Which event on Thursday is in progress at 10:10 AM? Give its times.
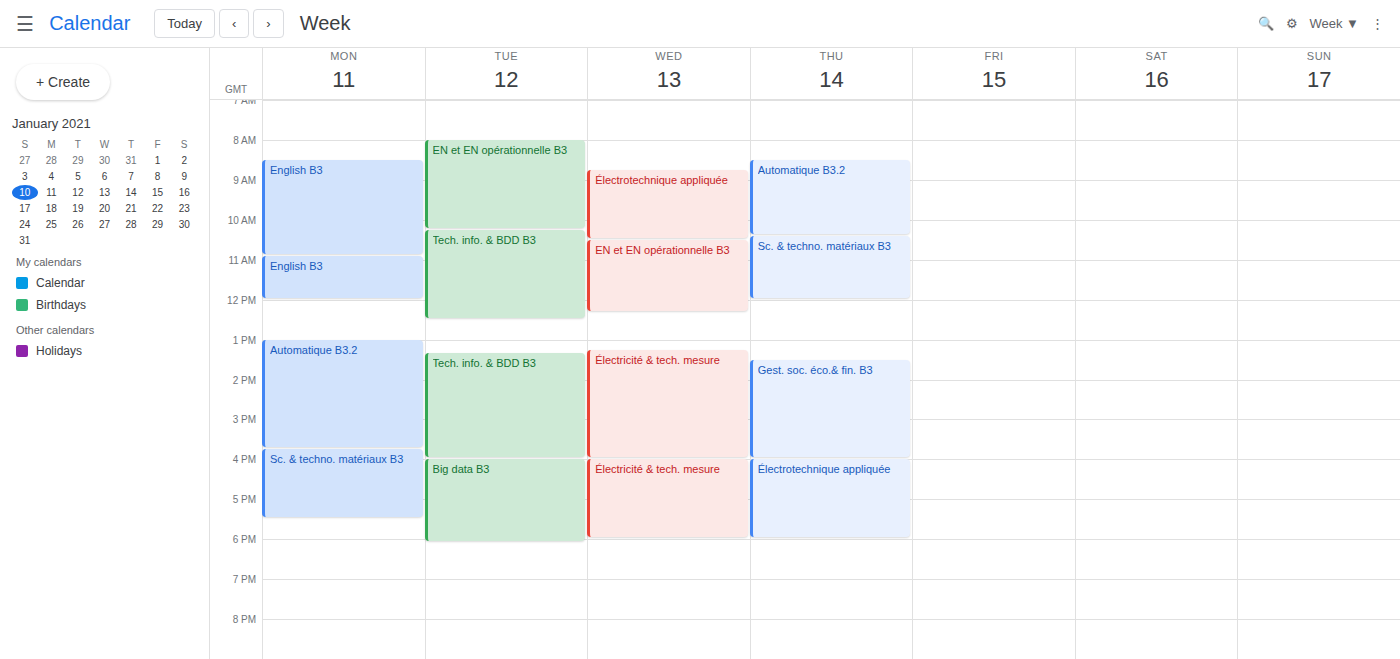
"Automatique B3.2", 8:30 AM to 10:25 AM